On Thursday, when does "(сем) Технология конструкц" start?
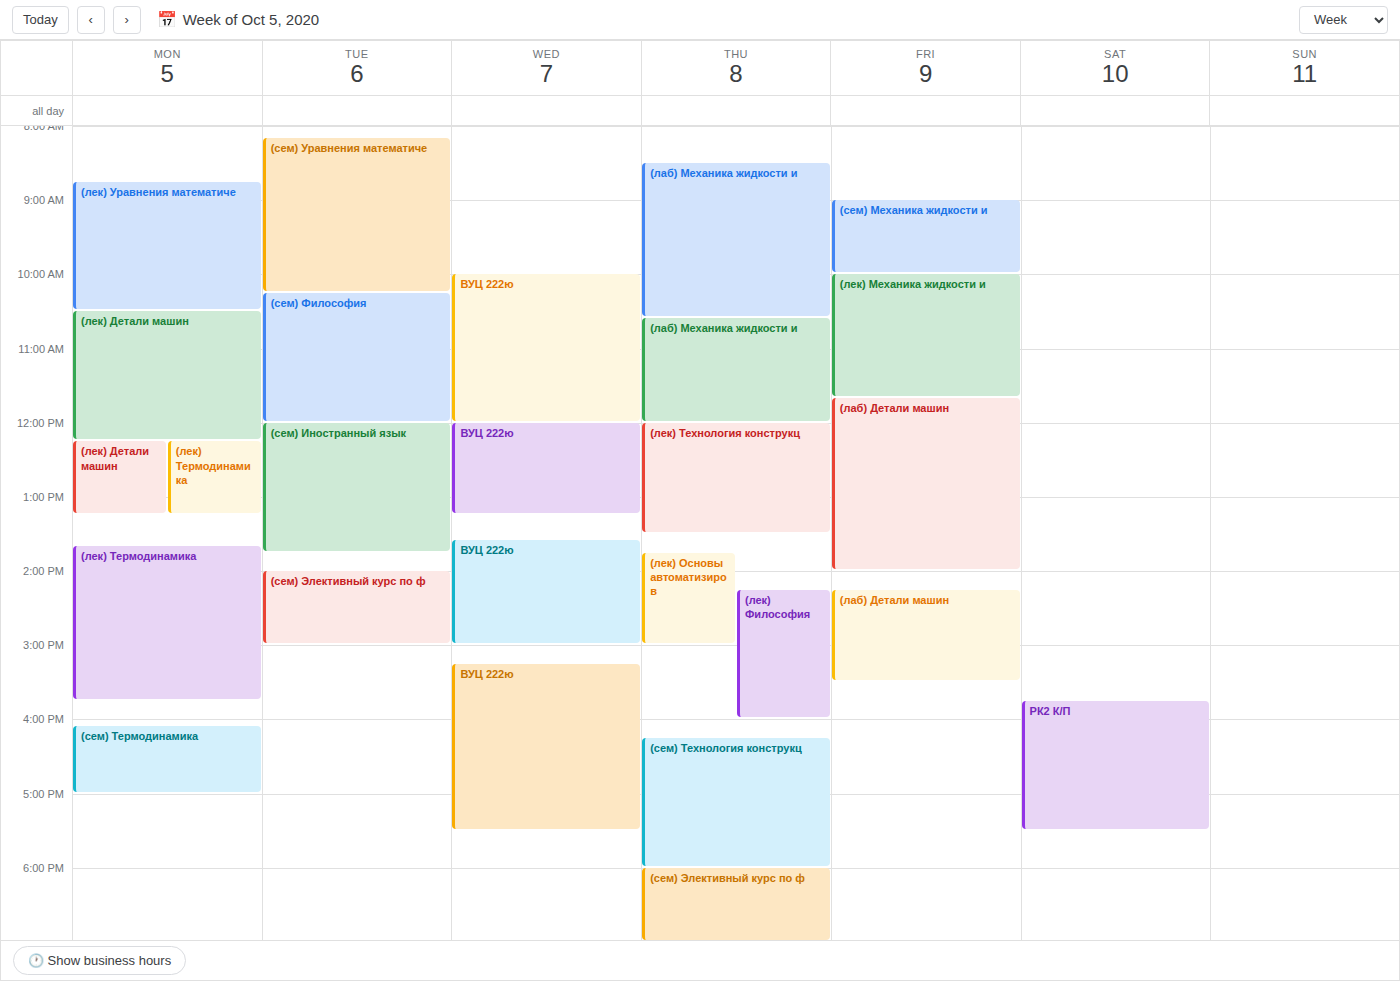
4:15 PM